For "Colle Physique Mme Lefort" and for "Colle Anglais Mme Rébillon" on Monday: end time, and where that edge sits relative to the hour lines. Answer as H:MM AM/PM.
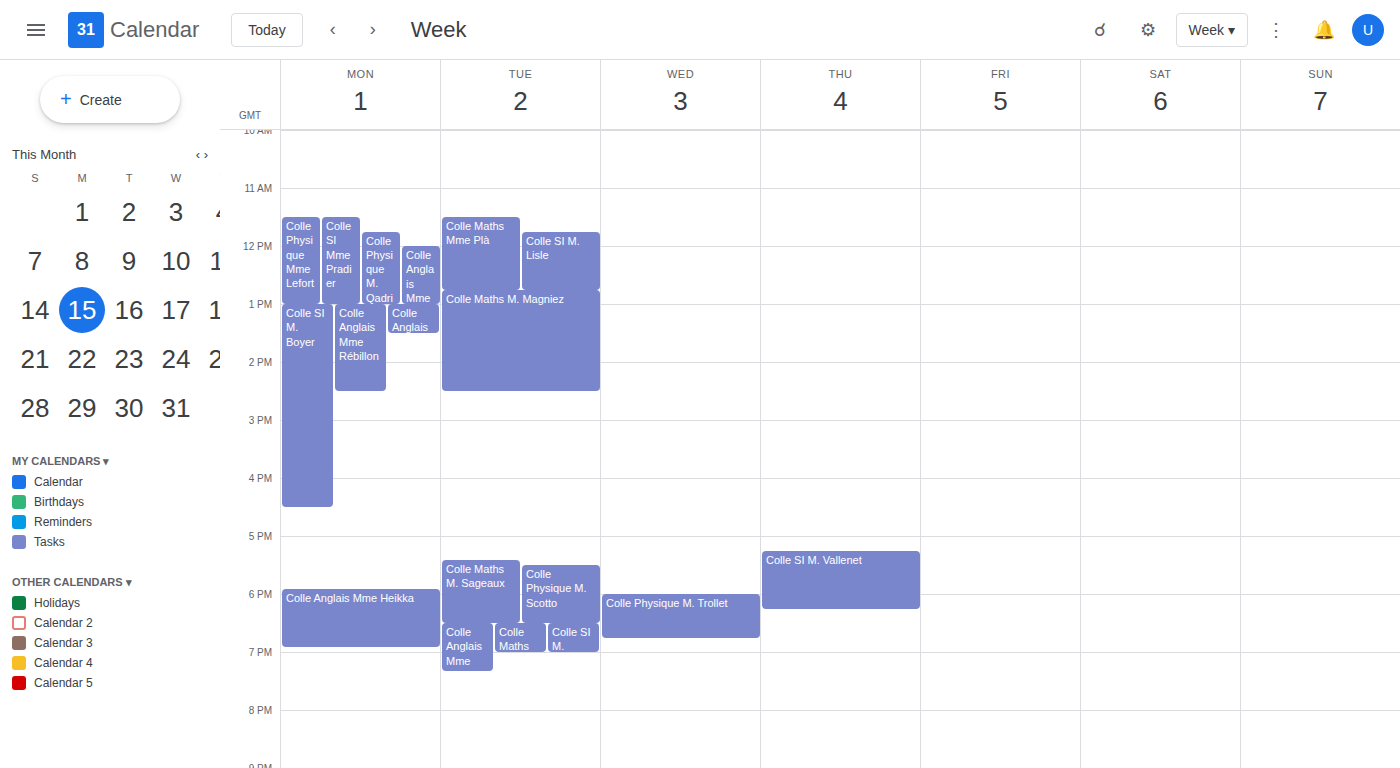
"Colle Physique Mme Lefort": 1:00 PM, exactly on the 1 PM line. "Colle Anglais Mme Rébillon": 2:30 PM, halfway between the 2 PM and 3 PM lines.